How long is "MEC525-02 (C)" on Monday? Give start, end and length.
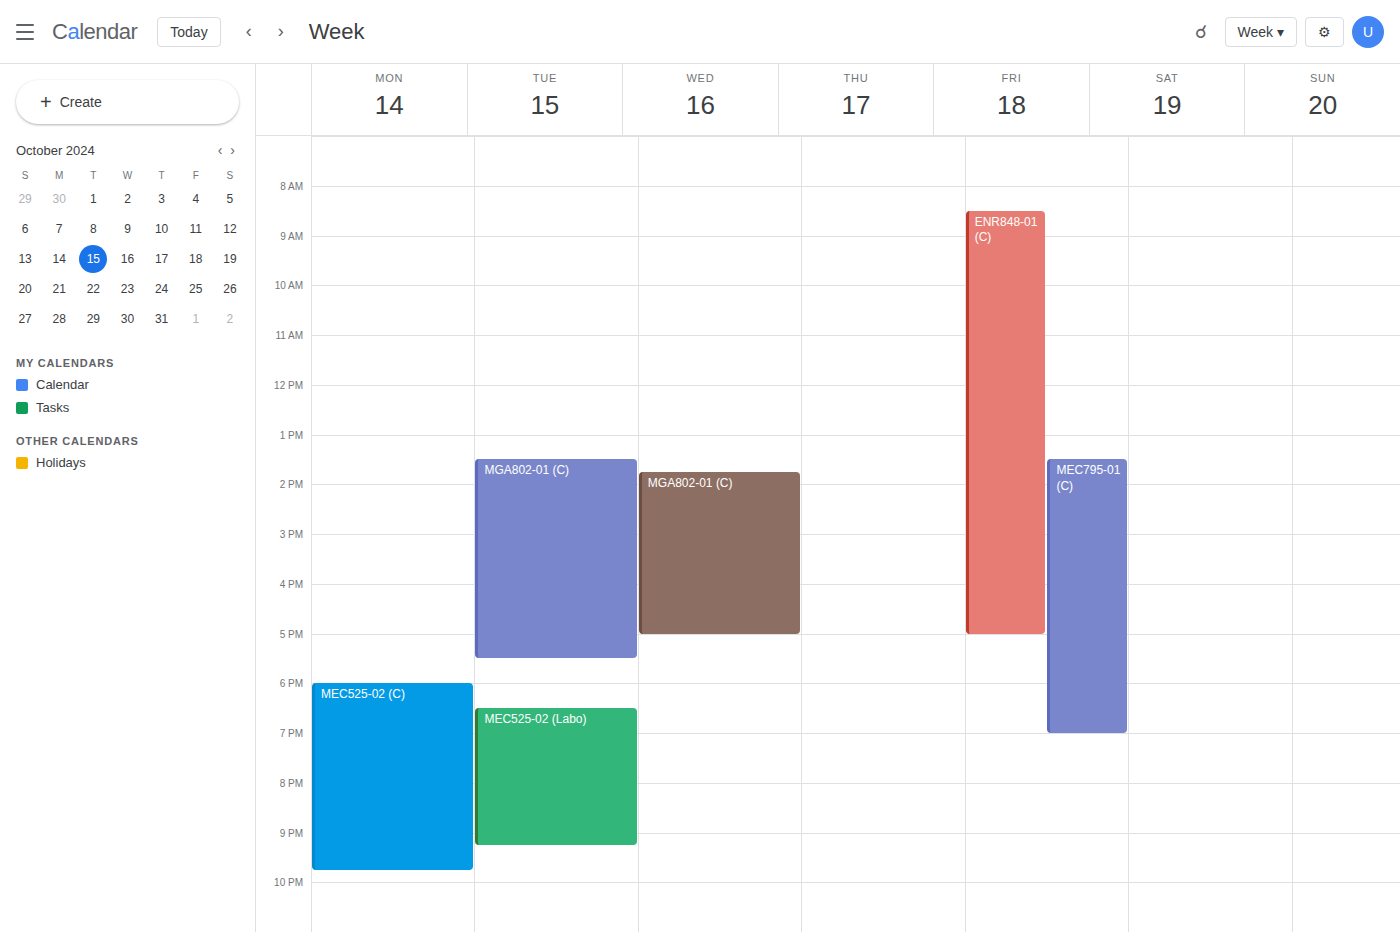
6:00 PM to 9:45 PM, 3 hours 45 minutes